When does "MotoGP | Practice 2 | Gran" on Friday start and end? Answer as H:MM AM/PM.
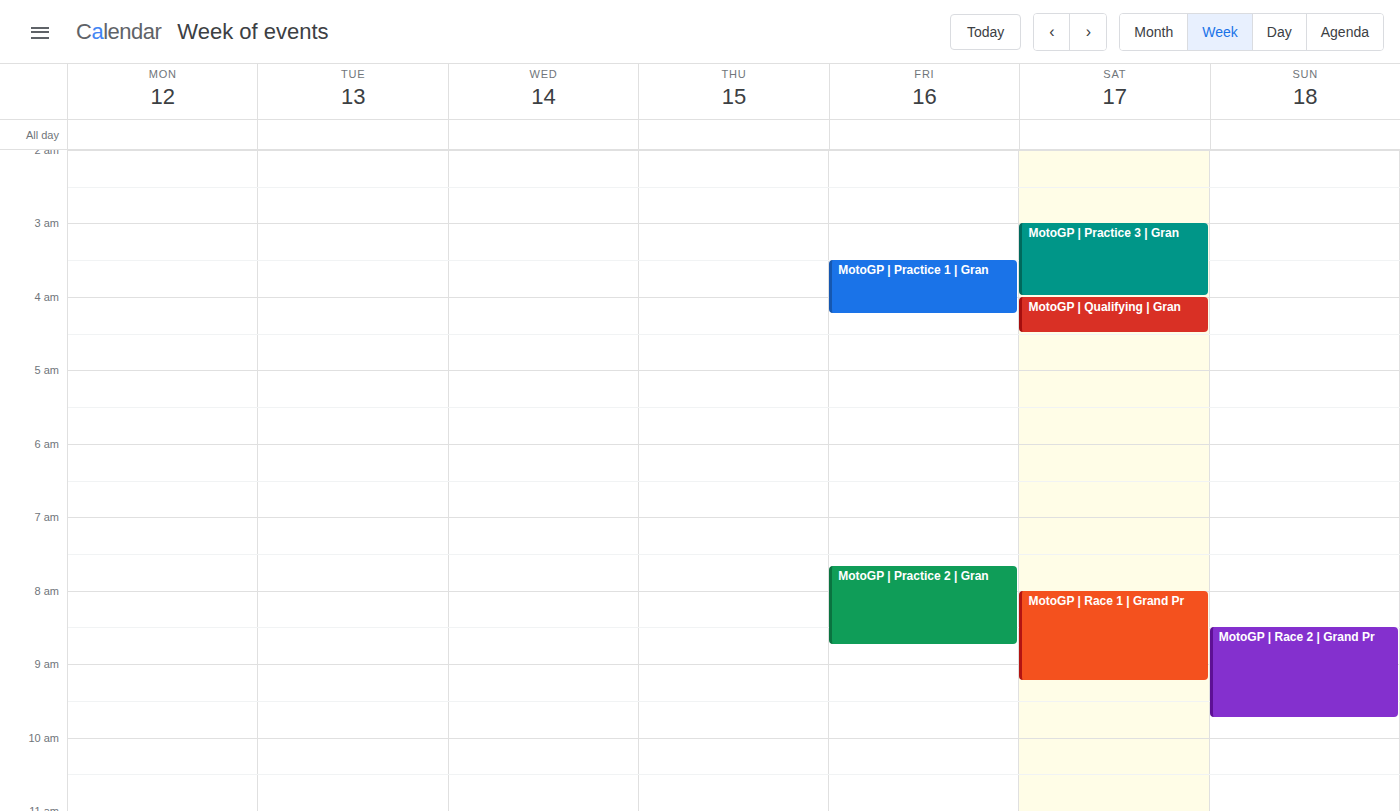
7:40 AM to 8:45 AM